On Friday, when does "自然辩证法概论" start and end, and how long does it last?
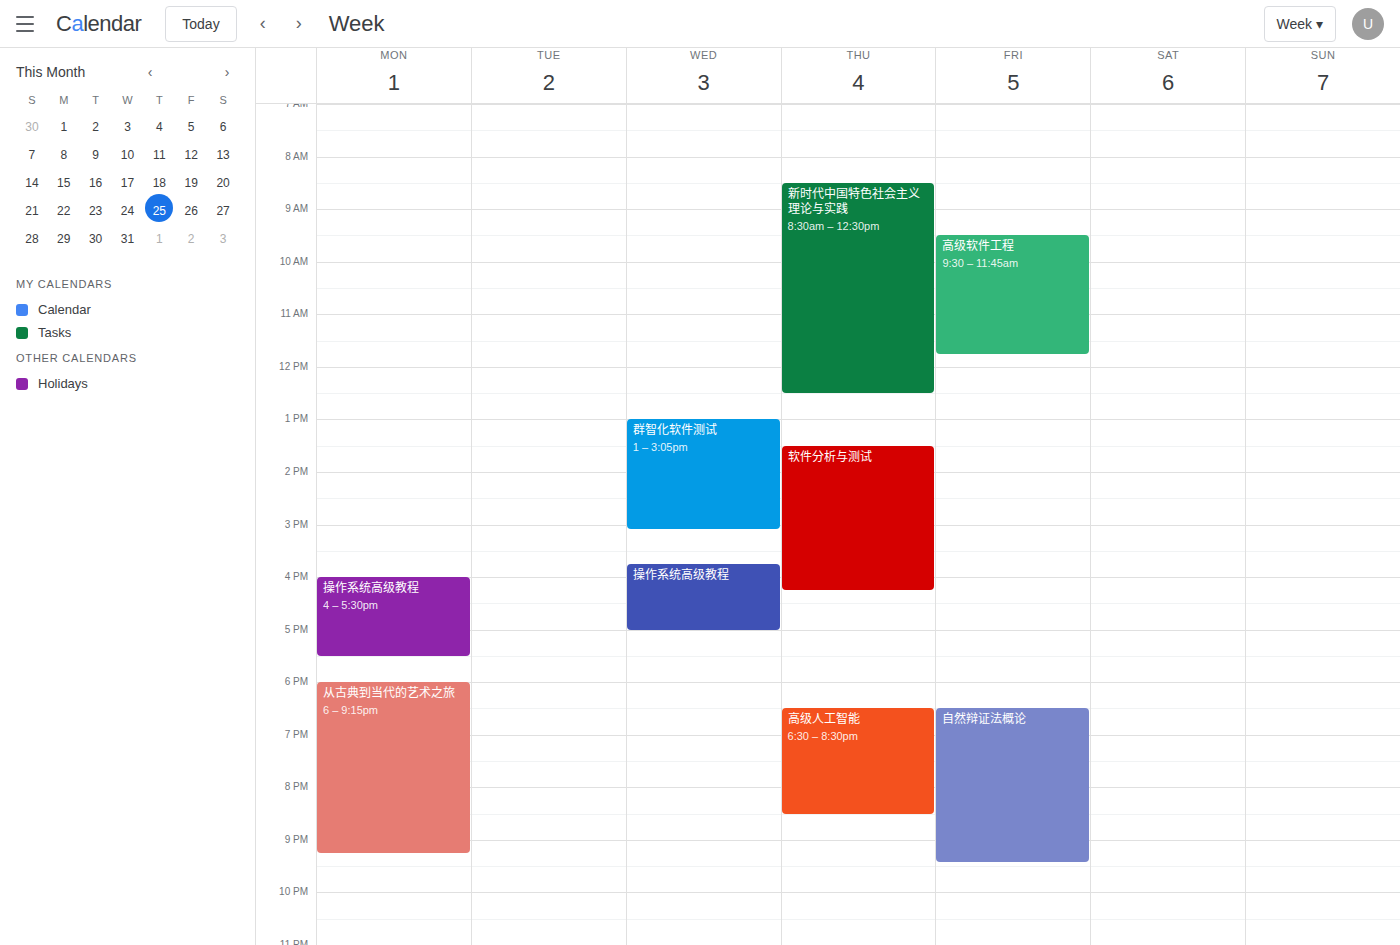
6:30 PM to 9:25 PM, 2 hours 55 minutes